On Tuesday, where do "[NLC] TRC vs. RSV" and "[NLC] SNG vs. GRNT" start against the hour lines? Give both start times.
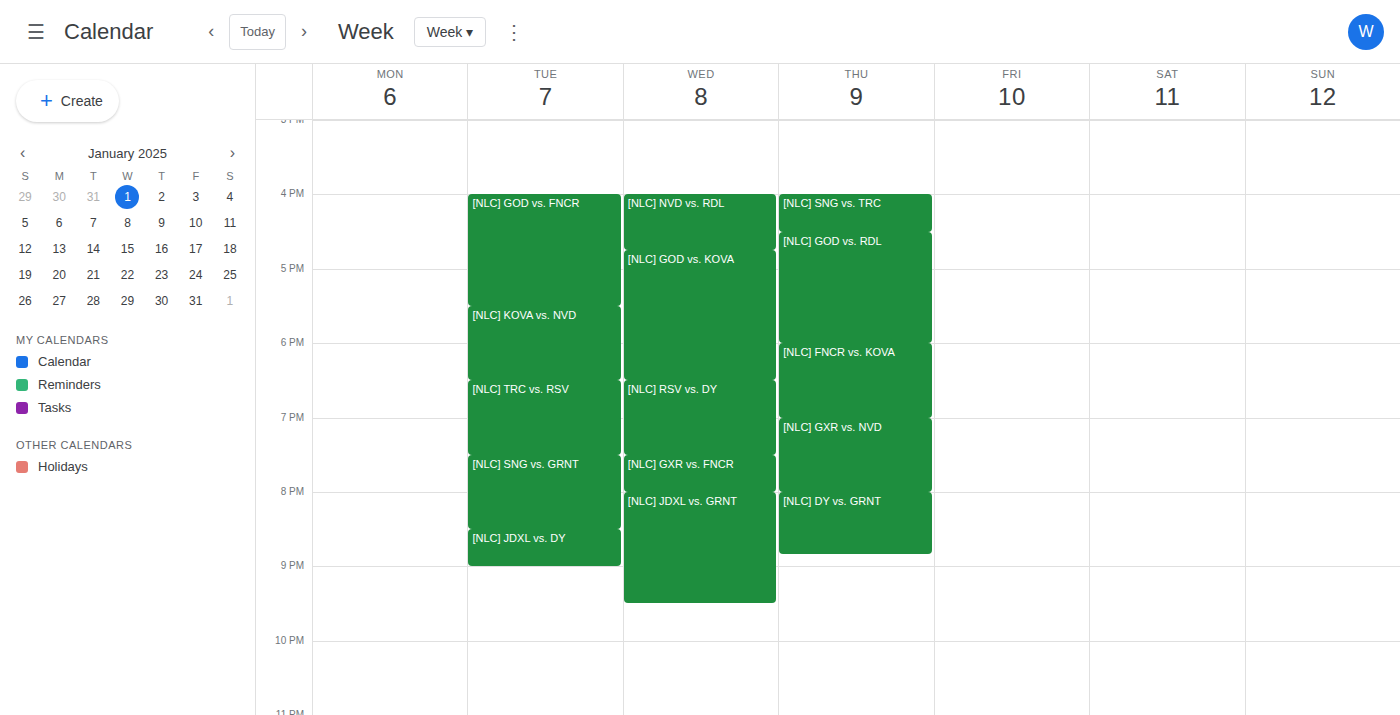
"[NLC] TRC vs. RSV": 18:30, halfway between the 18:00 and 19:00 lines. "[NLC] SNG vs. GRNT": 19:30, halfway between the 19:00 and 20:00 lines.